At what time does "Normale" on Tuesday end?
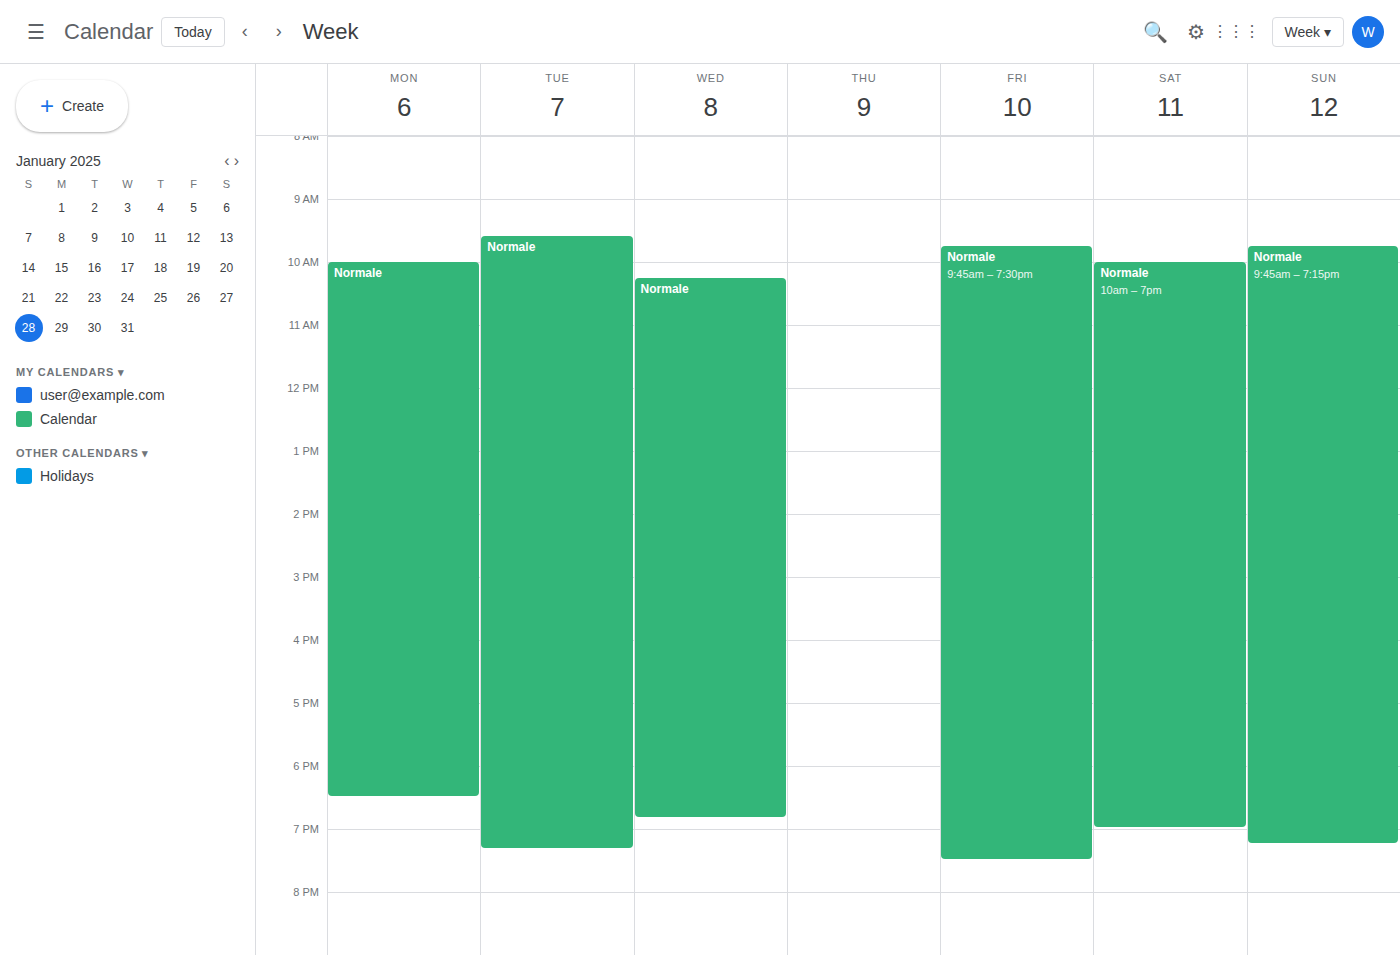
7:20 PM